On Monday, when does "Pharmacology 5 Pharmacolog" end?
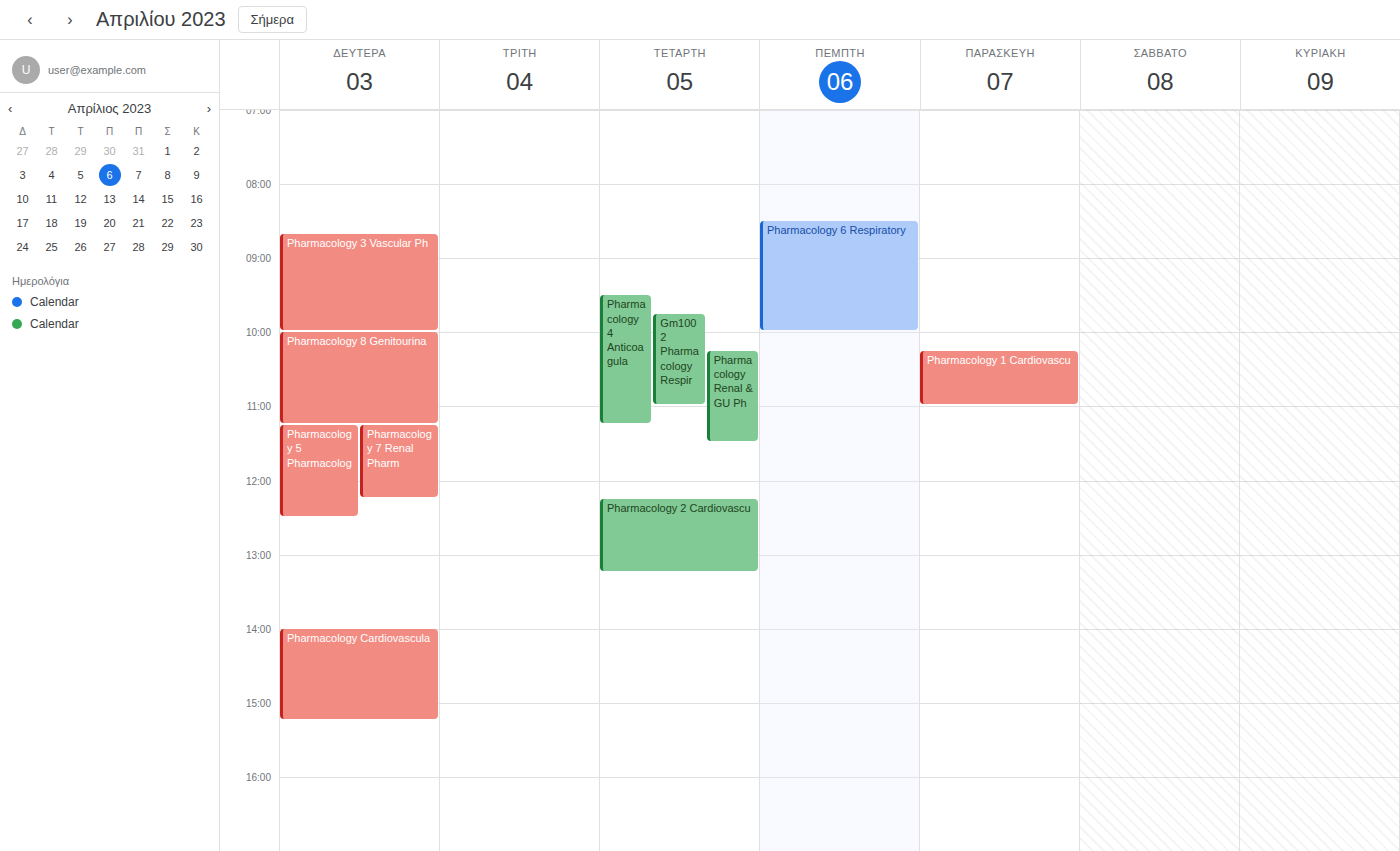
12:30 PM